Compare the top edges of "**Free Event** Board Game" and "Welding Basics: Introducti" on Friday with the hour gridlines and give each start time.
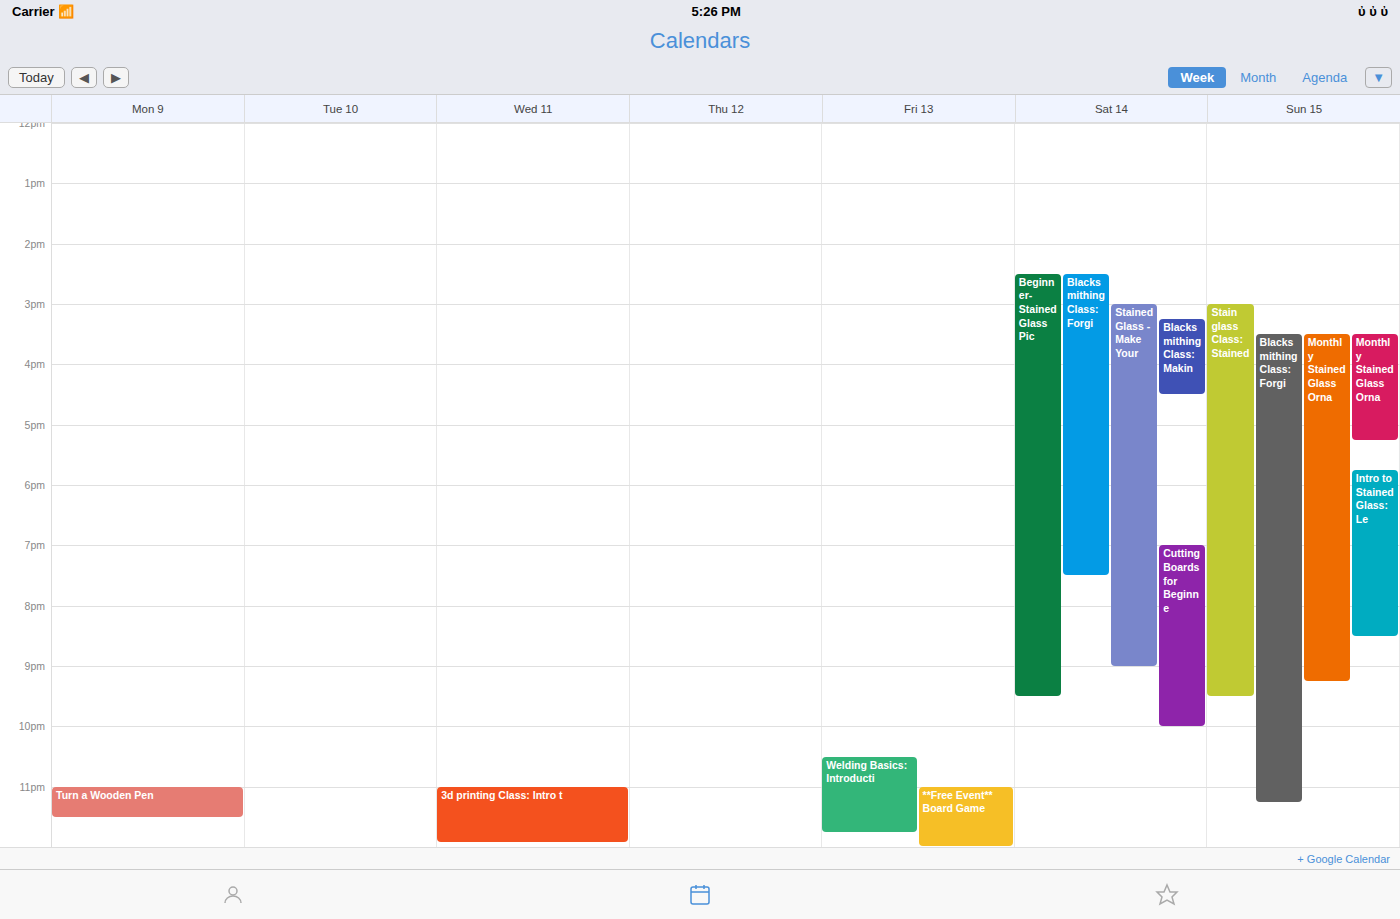
"**Free Event** Board Game": 23:00, exactly on the 23:00 line. "Welding Basics: Introducti": 22:30, halfway between the 22:00 and 23:00 lines.